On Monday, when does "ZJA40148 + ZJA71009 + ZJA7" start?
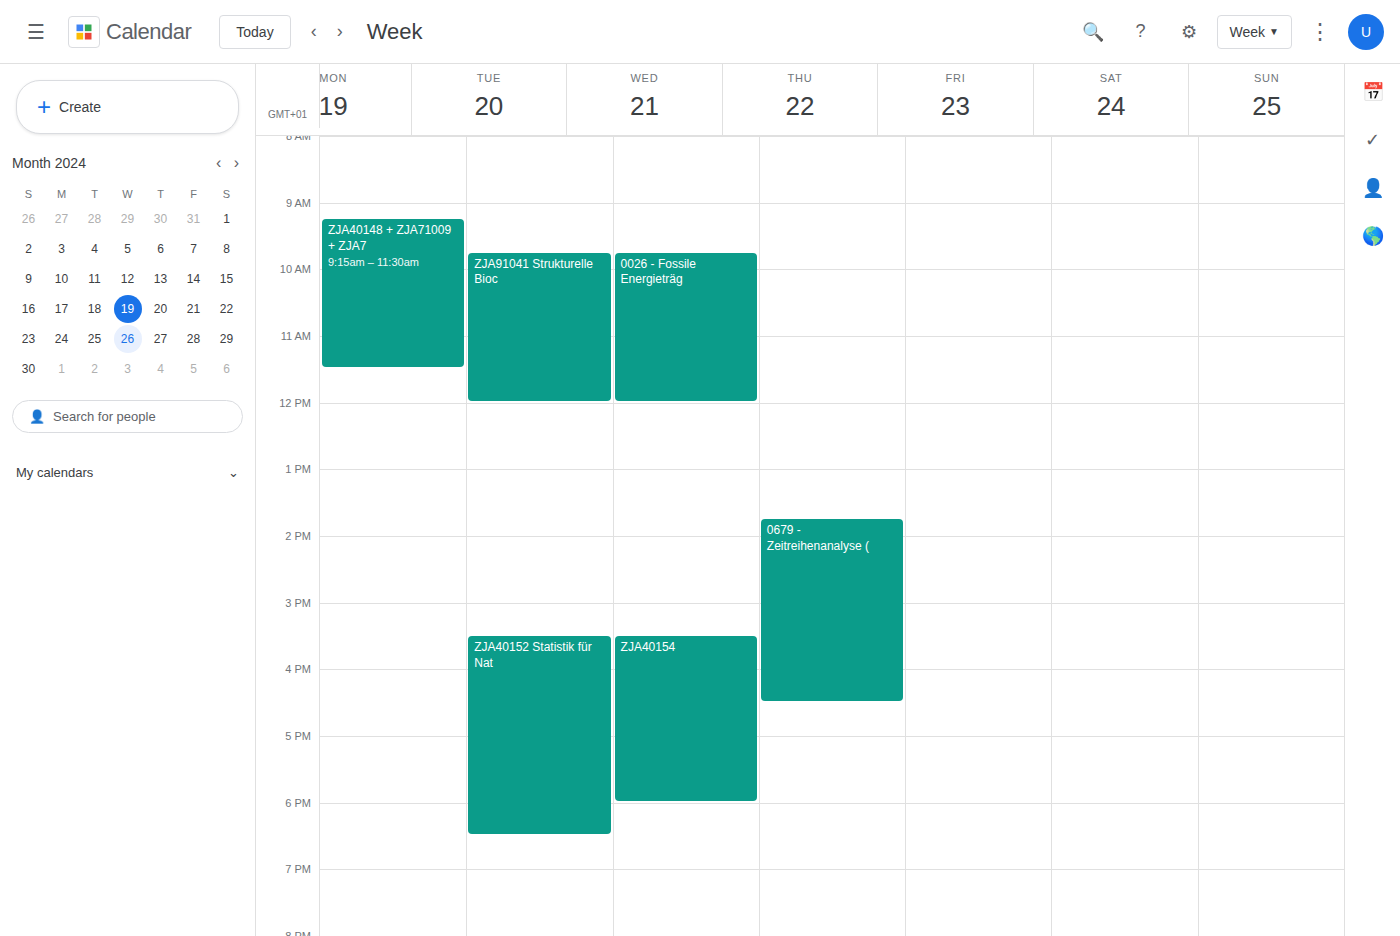
9:15 AM